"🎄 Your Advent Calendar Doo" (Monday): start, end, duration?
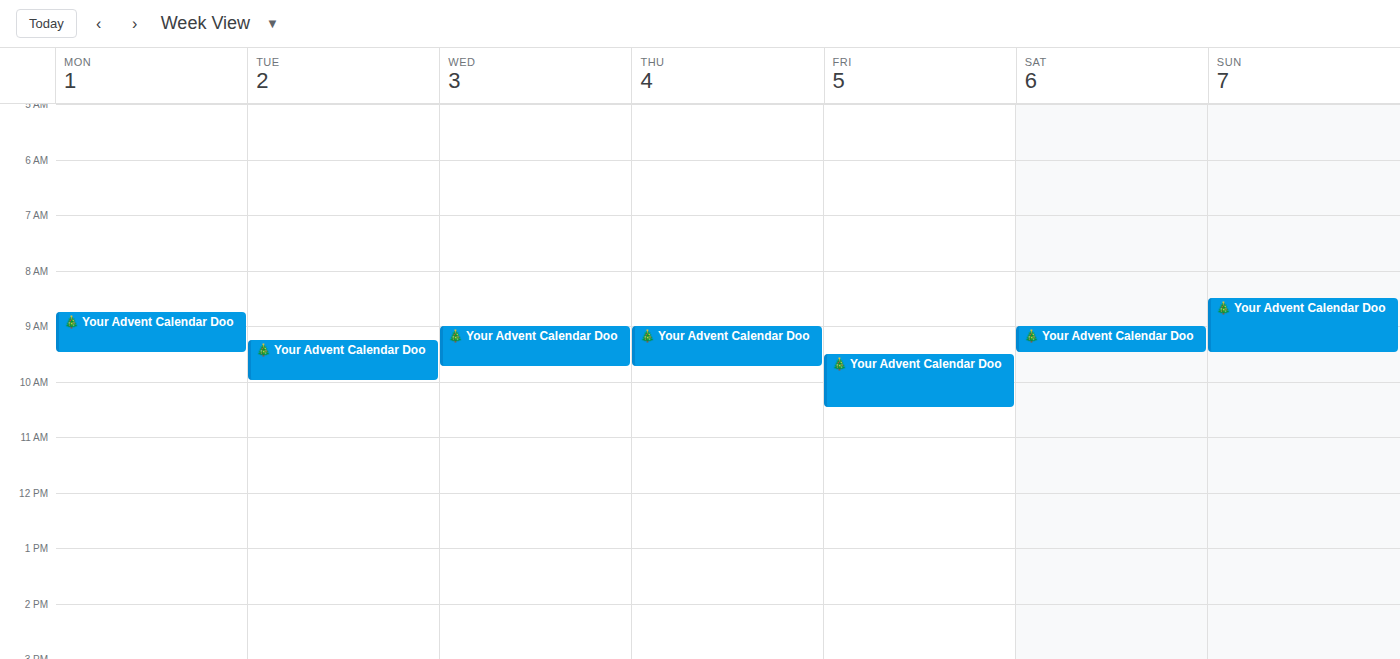
08:45 to 09:30, 45 minutes